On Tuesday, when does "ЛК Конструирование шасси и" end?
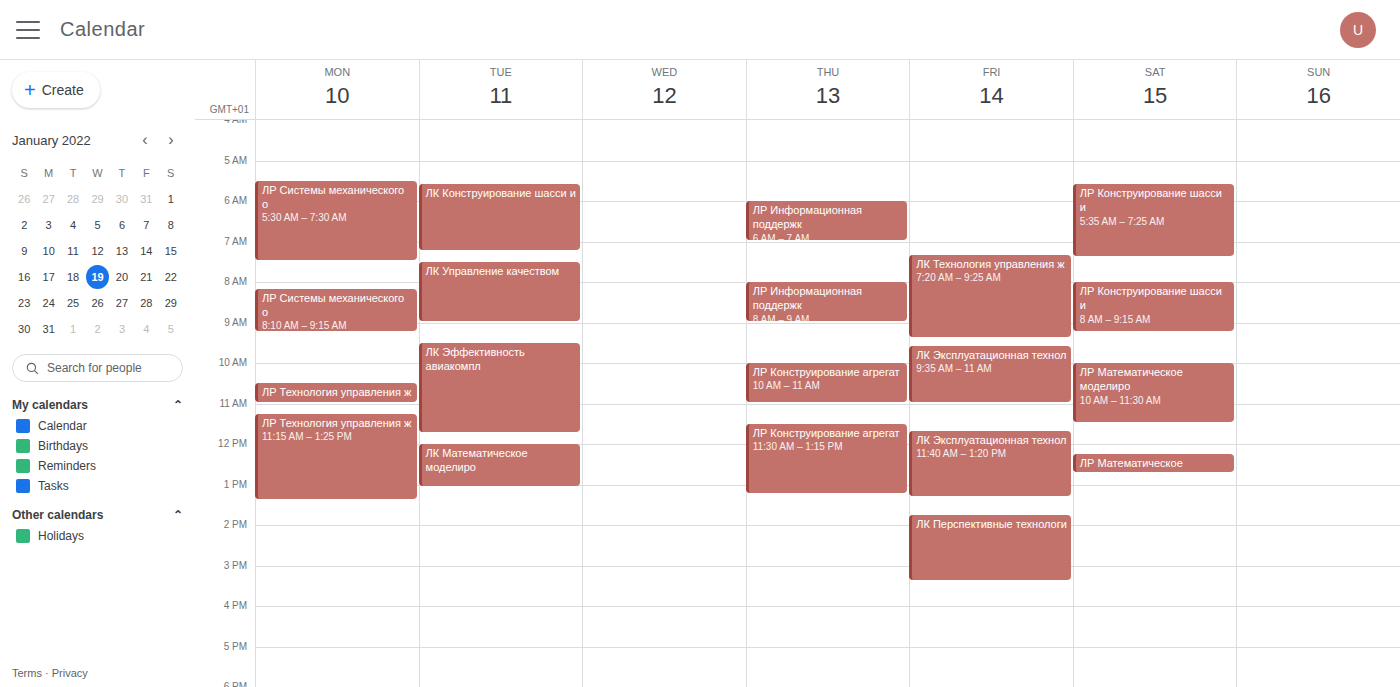
7:15 AM